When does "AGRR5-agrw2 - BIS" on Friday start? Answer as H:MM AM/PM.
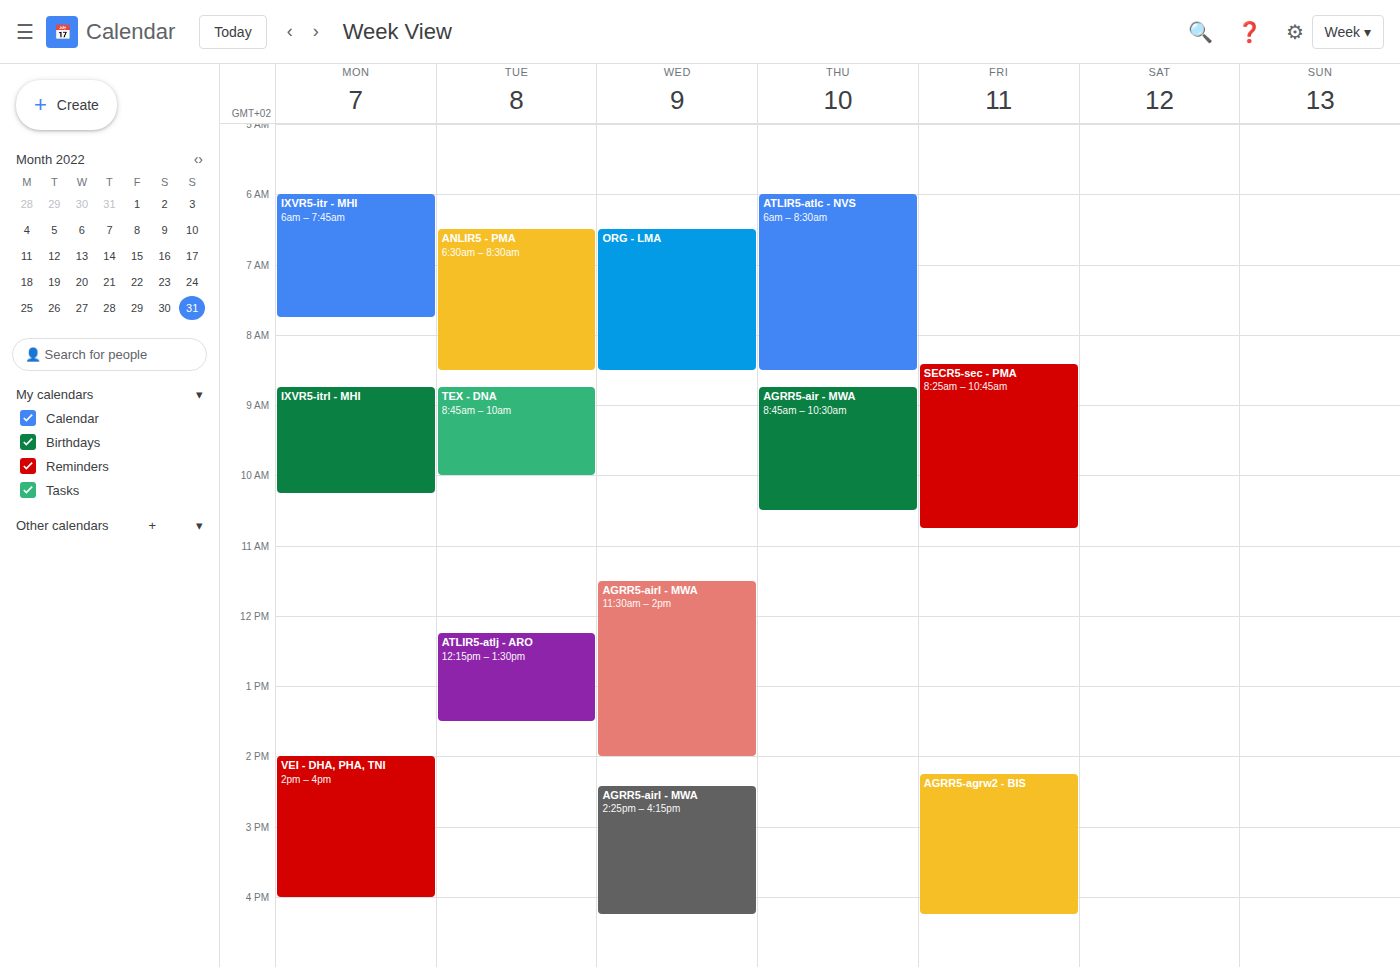
2:15 PM